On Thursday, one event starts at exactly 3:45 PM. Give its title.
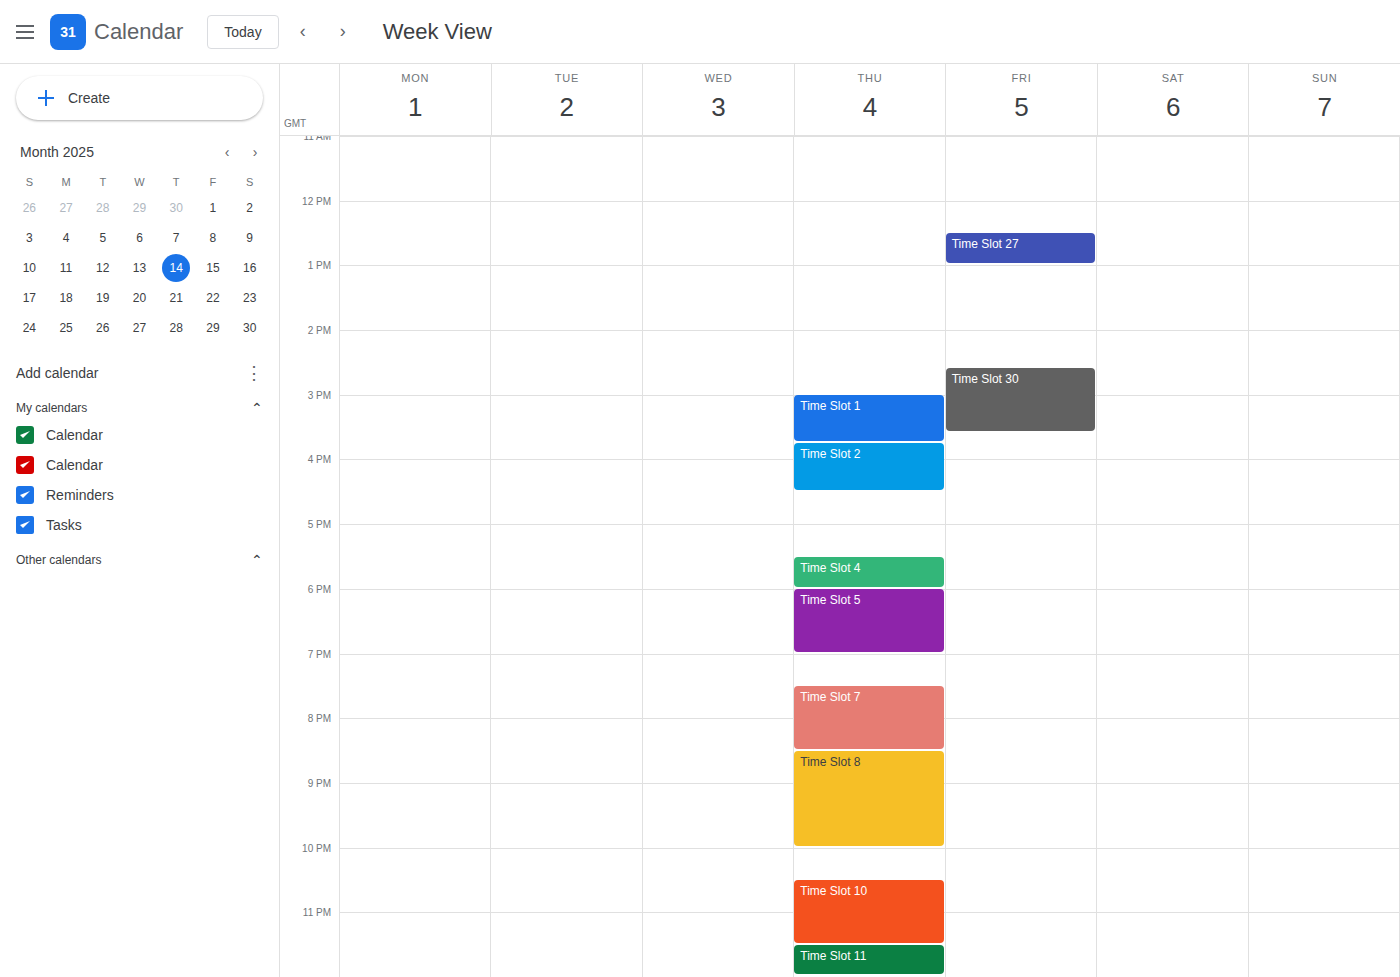
"Time Slot 2"